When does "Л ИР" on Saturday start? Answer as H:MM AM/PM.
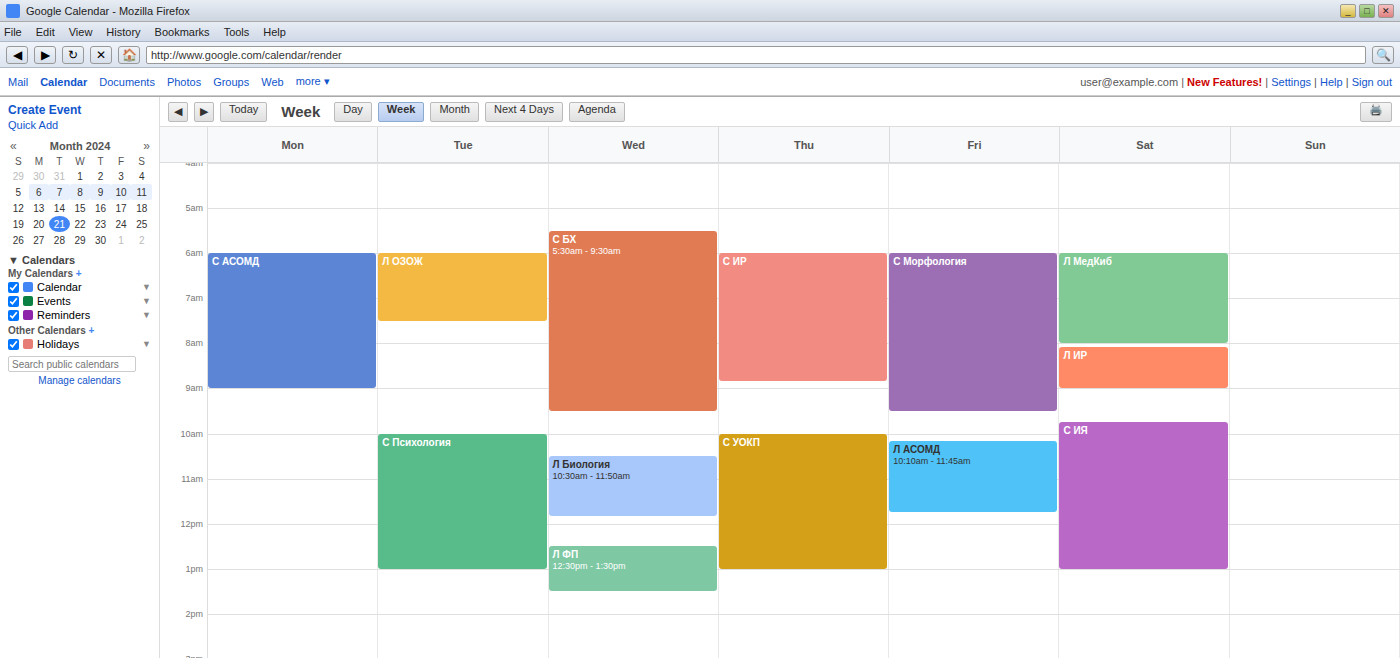
8:05 AM